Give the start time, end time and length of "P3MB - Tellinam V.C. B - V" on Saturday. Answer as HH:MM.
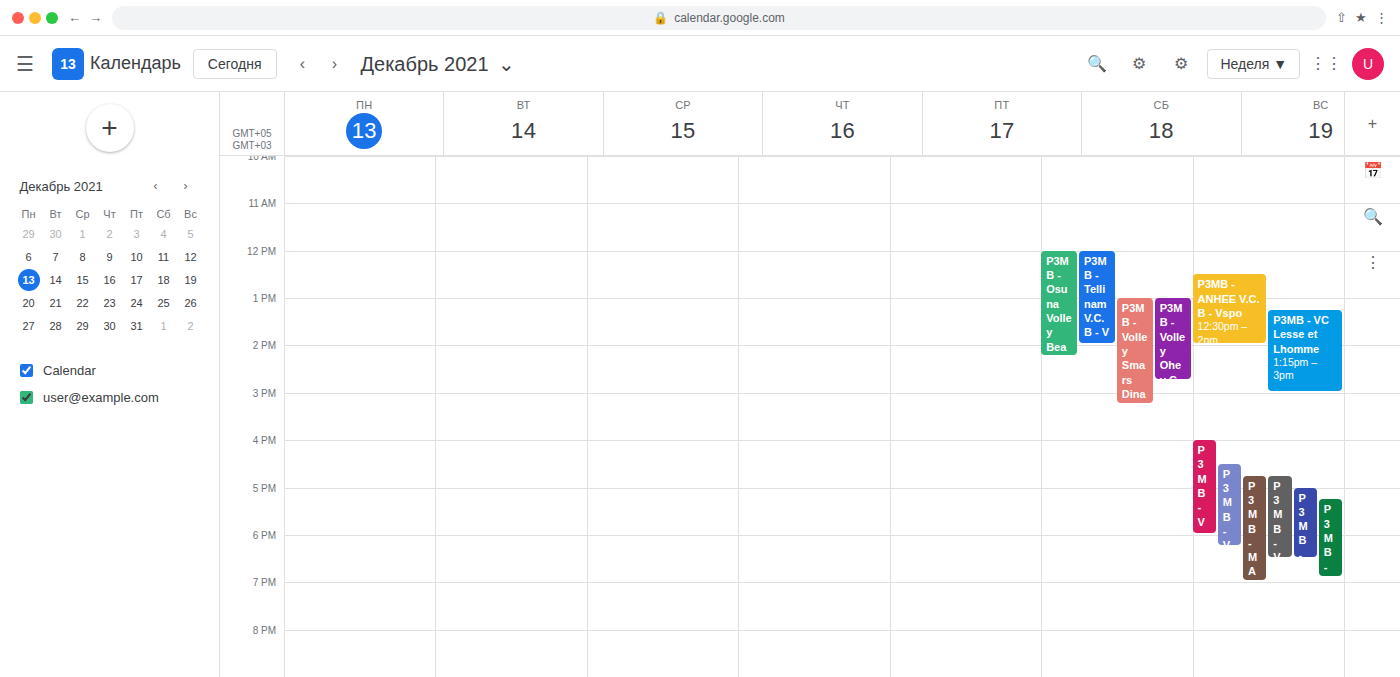
12:00 to 14:00, 2 hours